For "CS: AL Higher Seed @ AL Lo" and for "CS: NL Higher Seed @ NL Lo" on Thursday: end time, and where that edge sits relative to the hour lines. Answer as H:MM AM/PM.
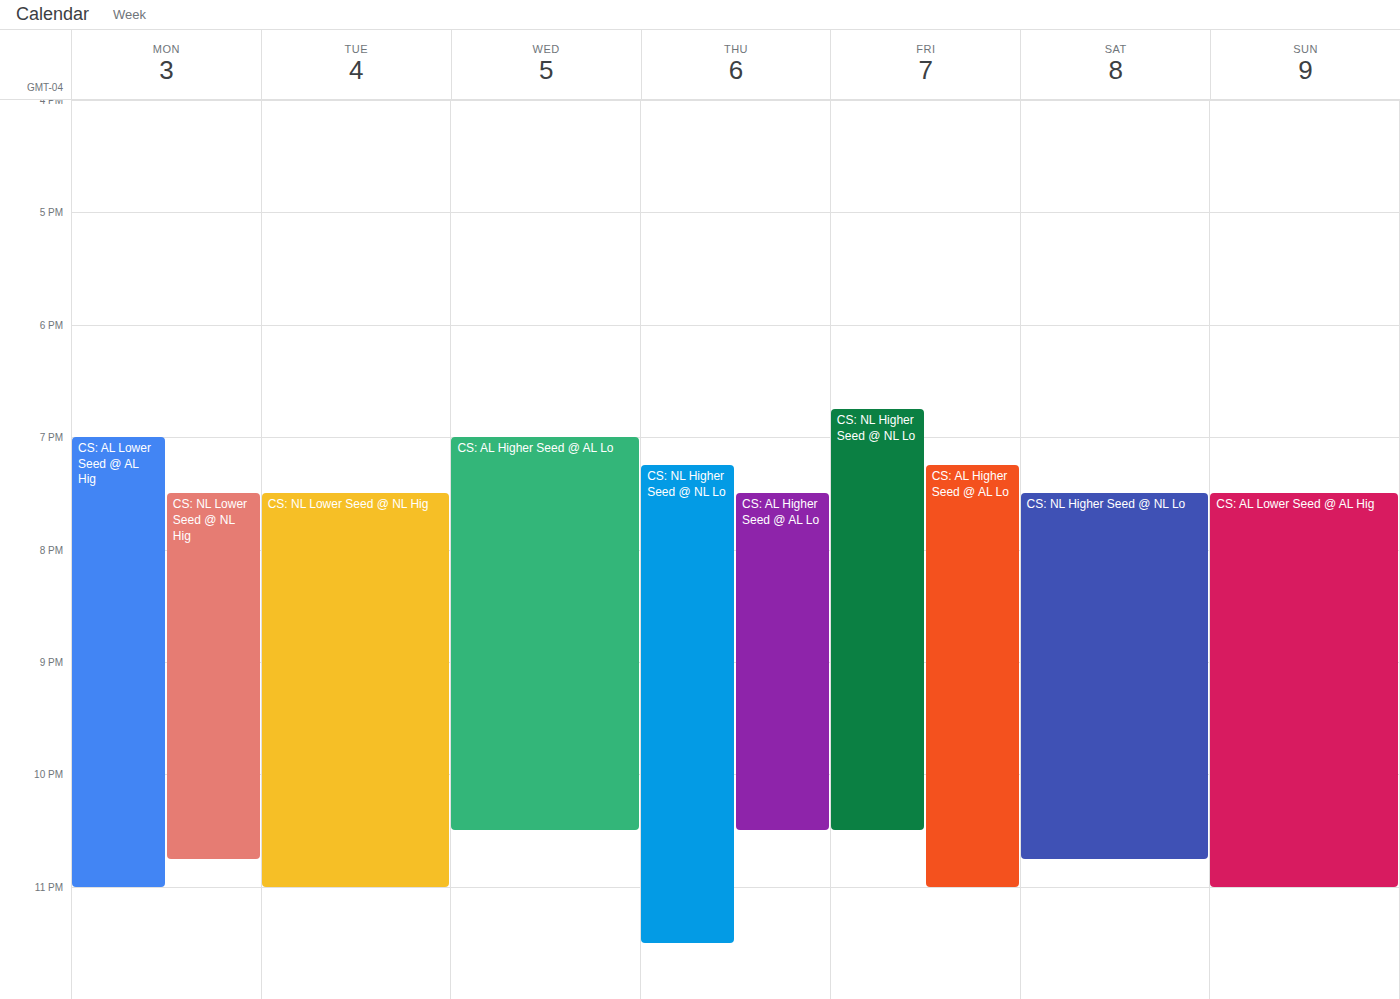
"CS: AL Higher Seed @ AL Lo": 10:30 PM, halfway between the 10 PM and 11 PM lines. "CS: NL Higher Seed @ NL Lo": 11:30 PM, halfway between the 11 PM and 12 AM lines.